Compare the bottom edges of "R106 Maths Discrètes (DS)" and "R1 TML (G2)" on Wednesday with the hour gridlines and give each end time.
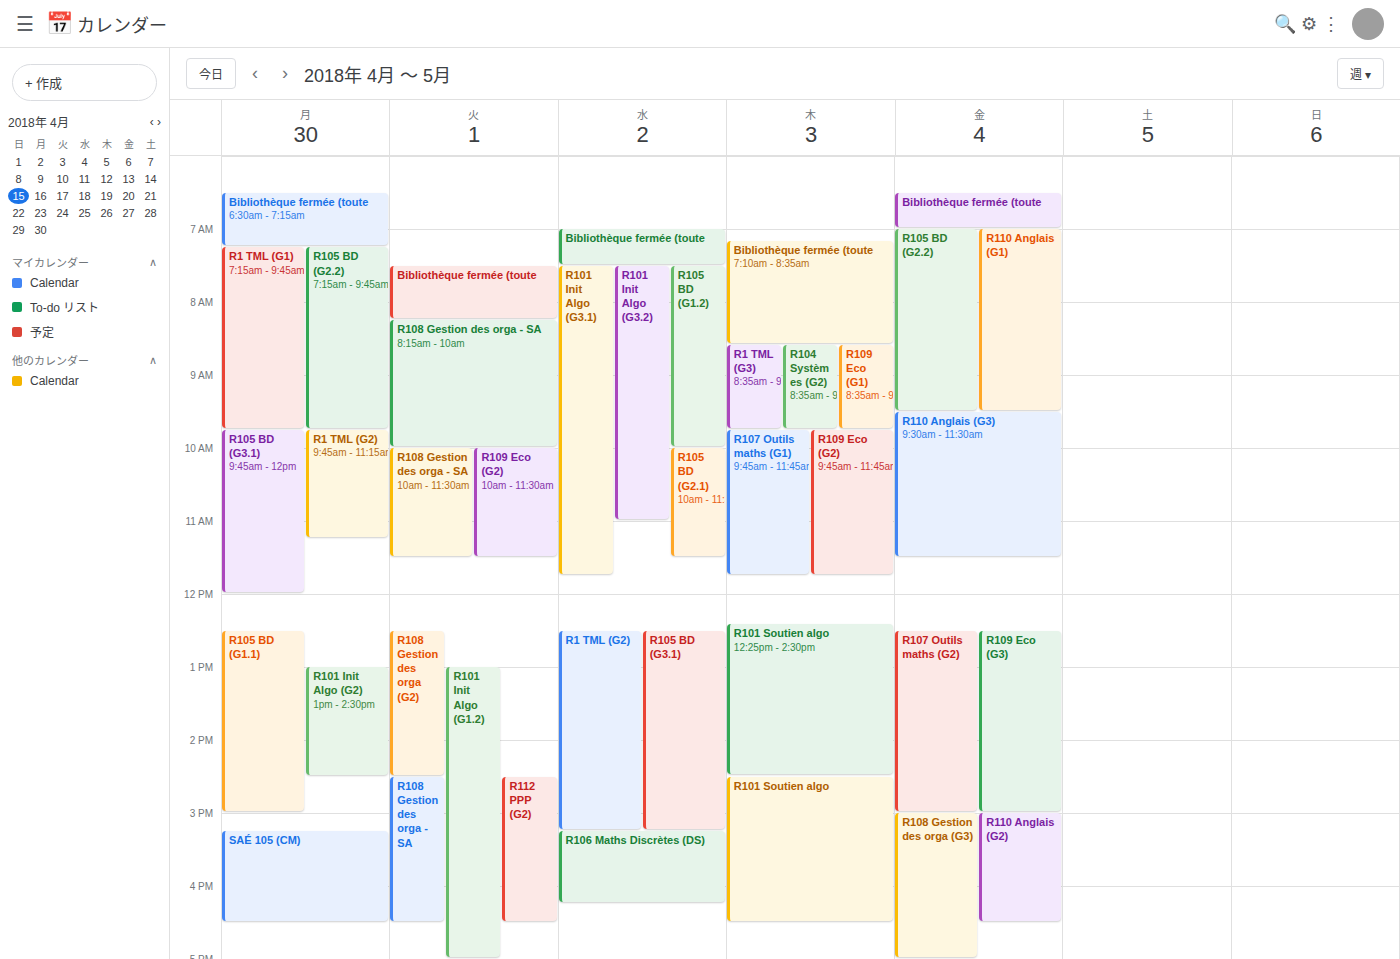
"R106 Maths Discrètes (DS)": 4:15 PM, neither: a quarter of the way from the 4 PM line to the 5 PM line. "R1 TML (G2)": 3:15 PM, neither: a quarter of the way from the 3 PM line to the 4 PM line.